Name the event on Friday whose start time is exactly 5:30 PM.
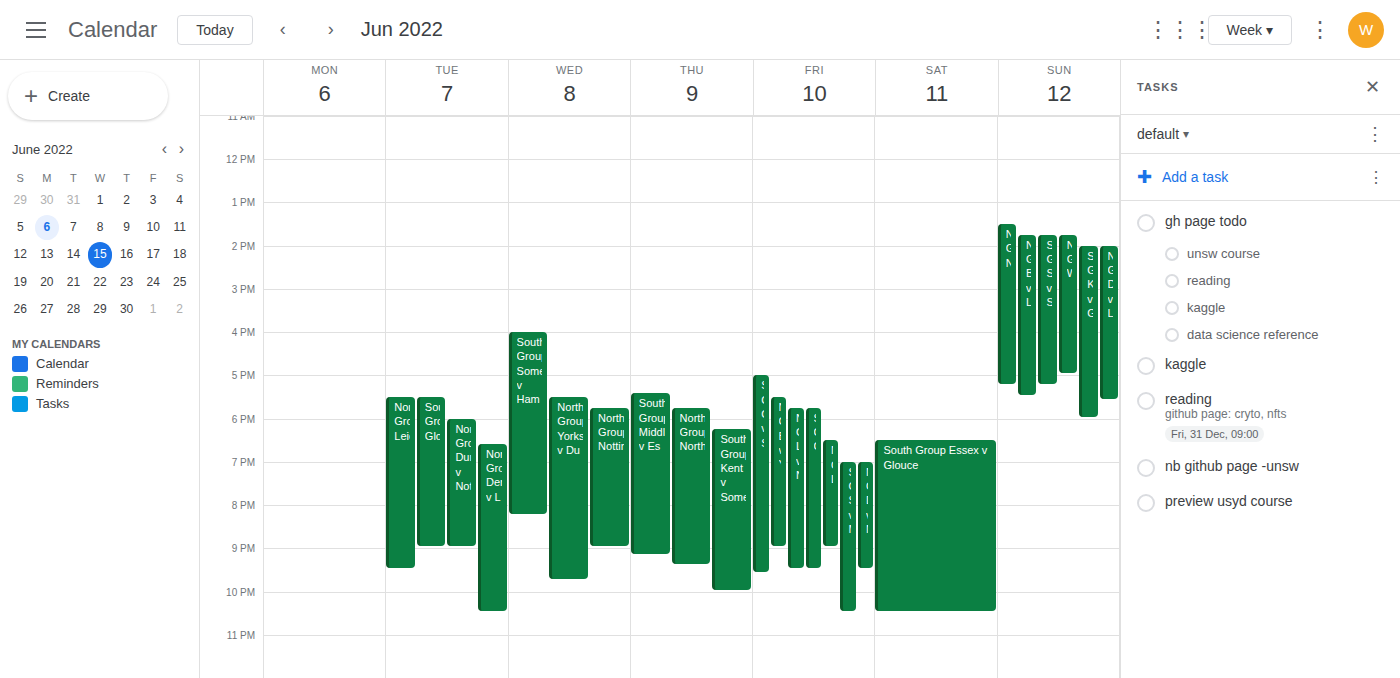
"North Group Birmingham v Y"